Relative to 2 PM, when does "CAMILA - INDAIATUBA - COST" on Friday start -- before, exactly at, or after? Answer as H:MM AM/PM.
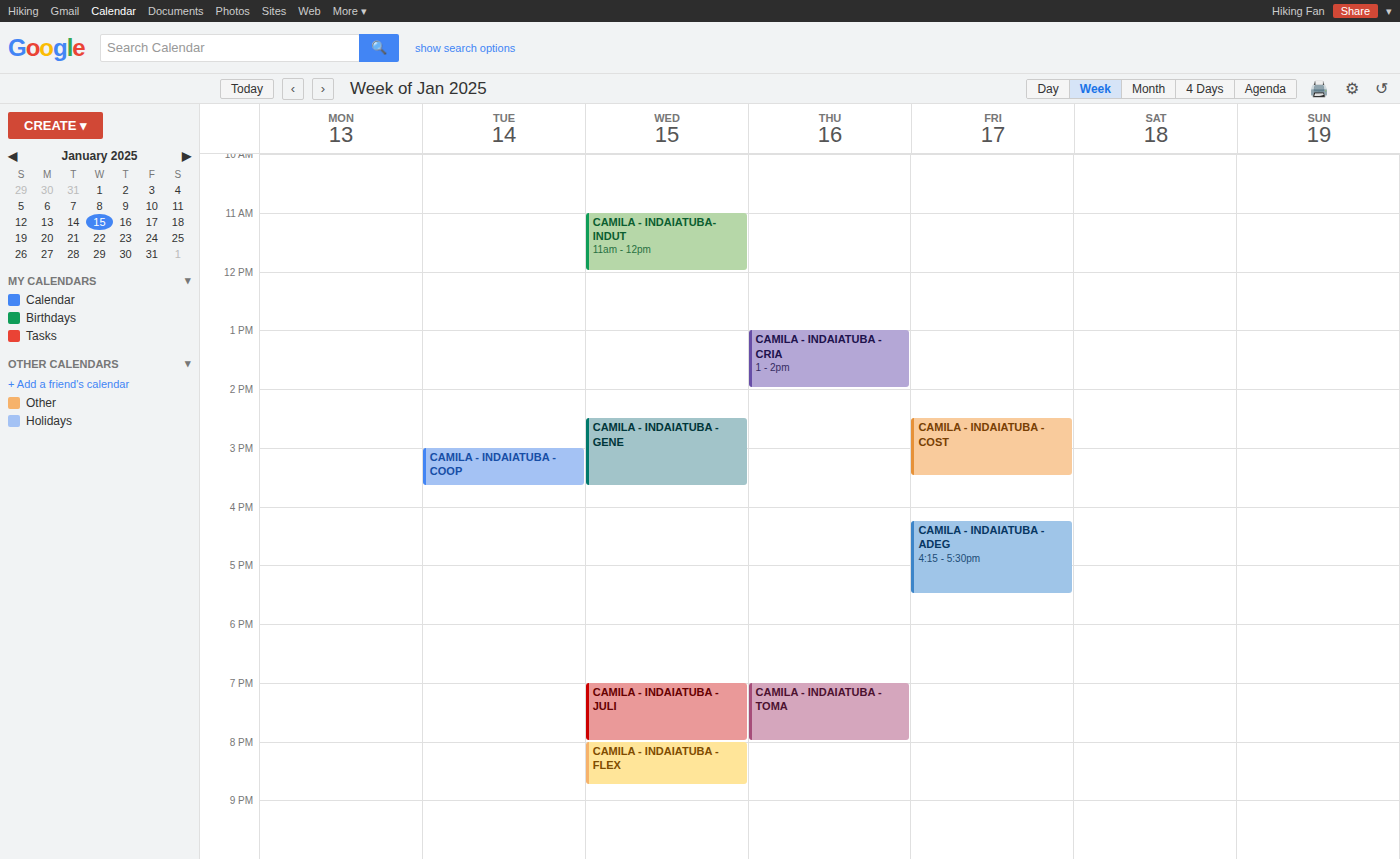
2:30 PM -- after 2 PM, 30 minutes below the 2 PM line.